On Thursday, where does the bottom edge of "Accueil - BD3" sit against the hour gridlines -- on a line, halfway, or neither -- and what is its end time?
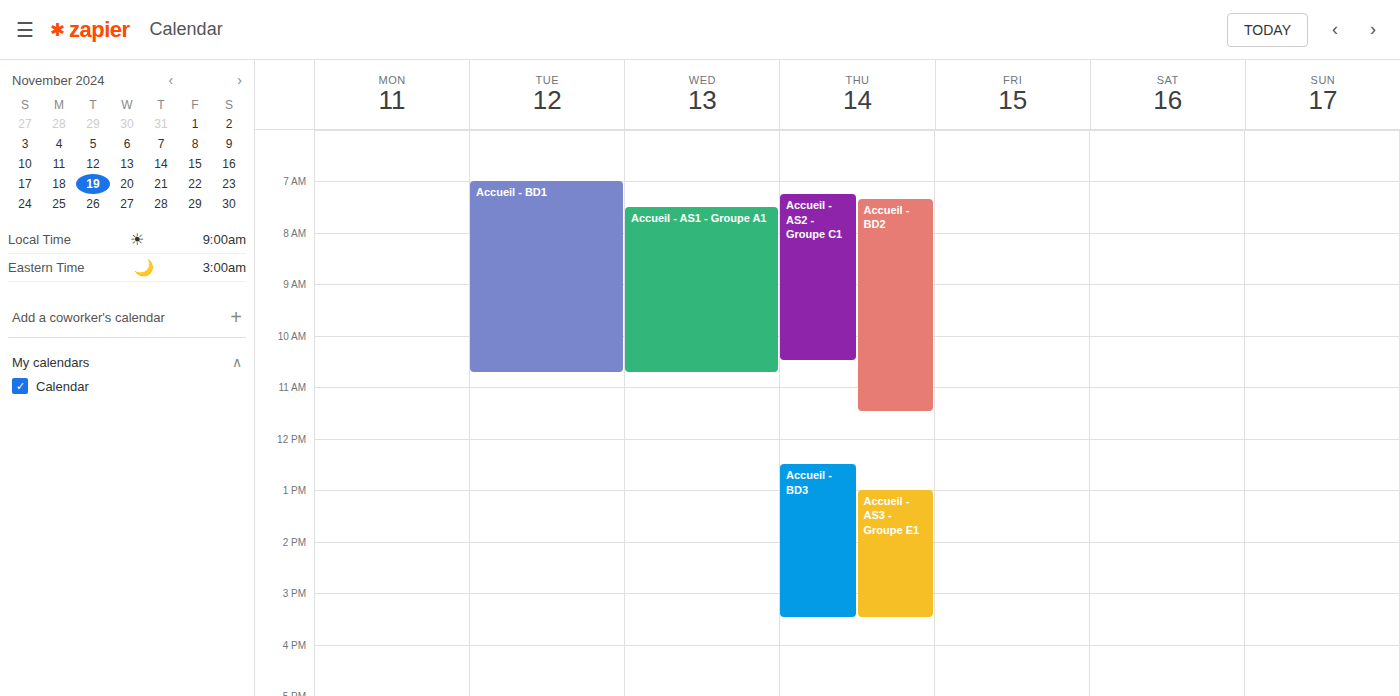
3:30 PM -- halfway between the 3 PM and 4 PM lines.